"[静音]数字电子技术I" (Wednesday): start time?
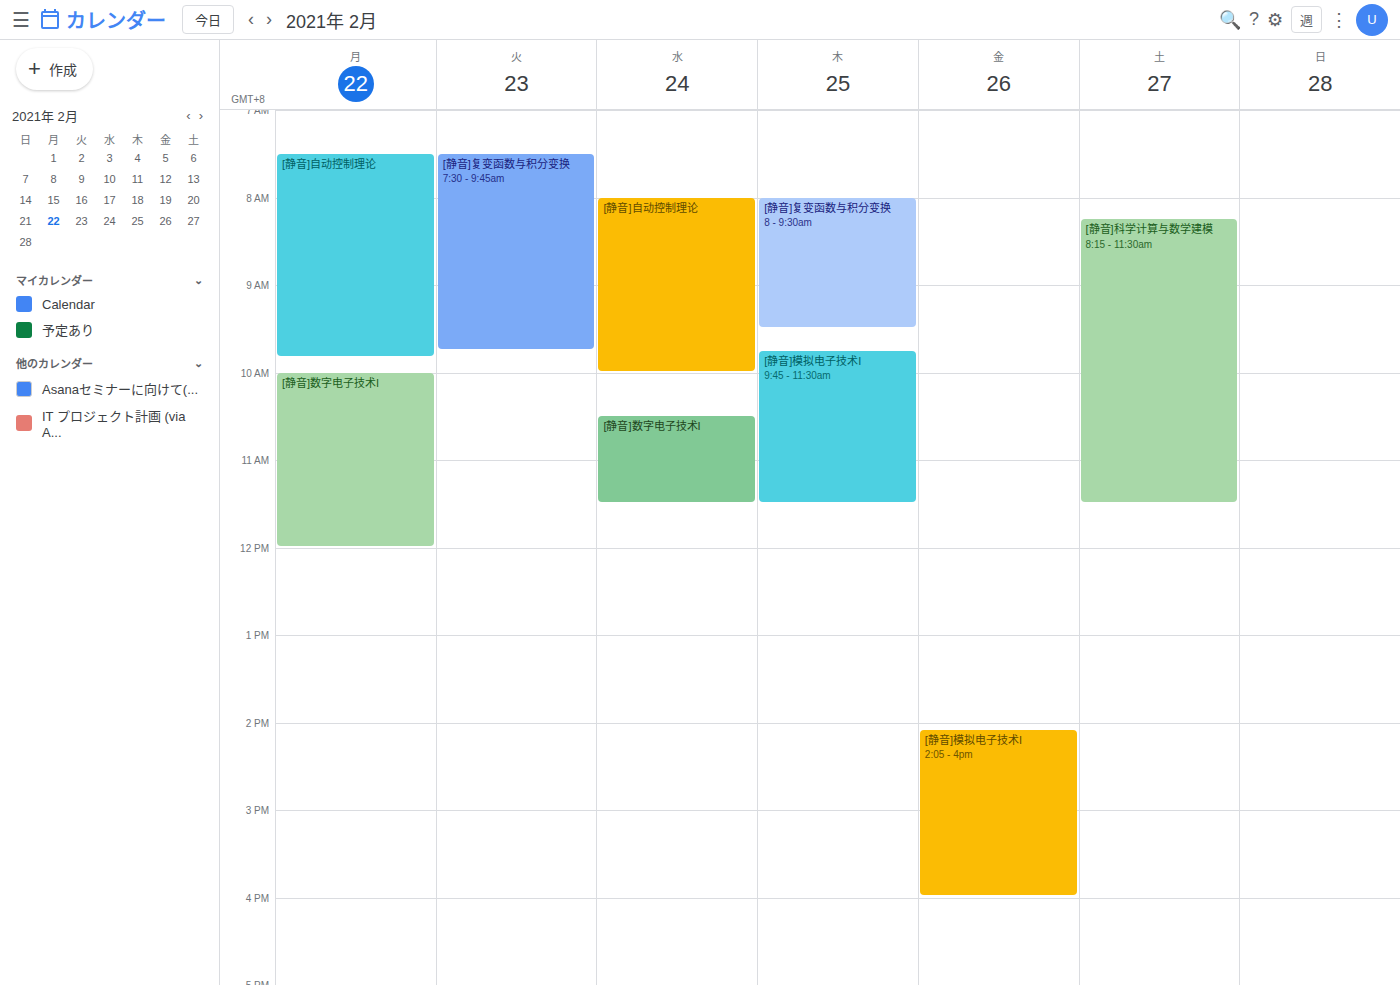
10:30 AM